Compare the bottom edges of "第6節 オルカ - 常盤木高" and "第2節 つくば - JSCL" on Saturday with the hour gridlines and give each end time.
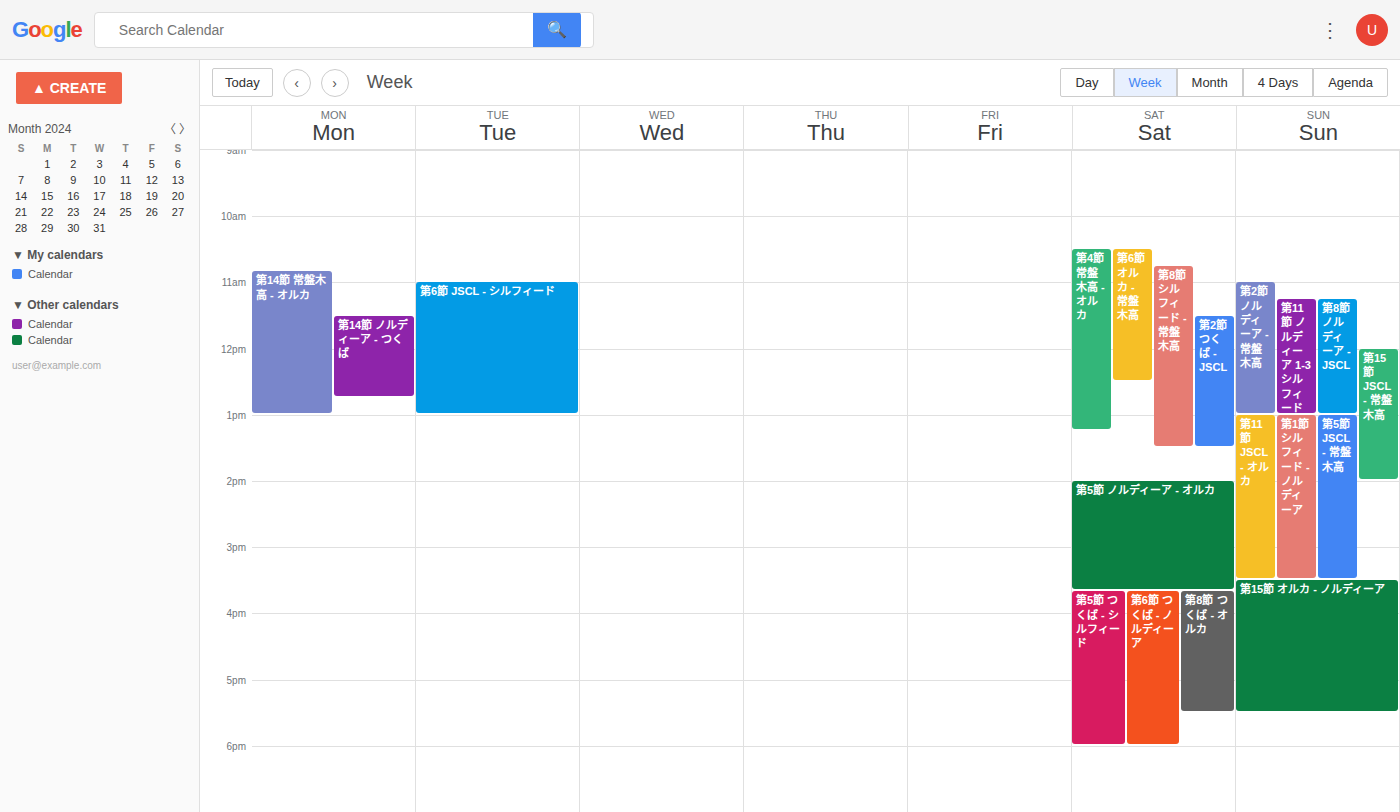
"第6節 オルカ - 常盤木高": 12:30, halfway between the 12:00 and 13:00 lines. "第2節 つくば - JSCL": 13:30, halfway between the 13:00 and 14:00 lines.